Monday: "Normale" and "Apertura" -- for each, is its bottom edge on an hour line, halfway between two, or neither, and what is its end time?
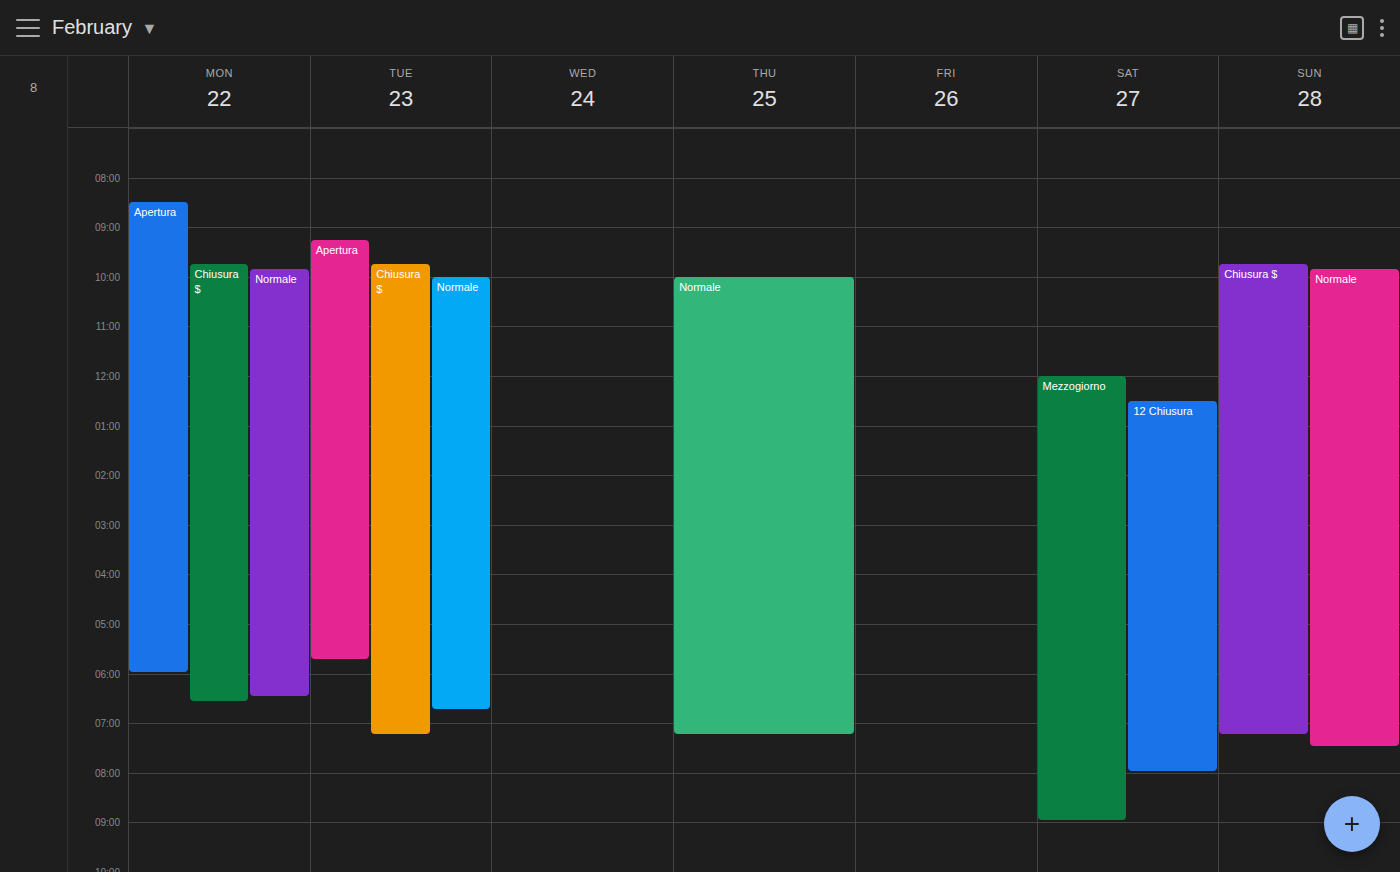
"Normale": 6:30 PM, halfway between the 6 PM and 7 PM lines. "Apertura": 6:00 PM, exactly on the 6 PM line.